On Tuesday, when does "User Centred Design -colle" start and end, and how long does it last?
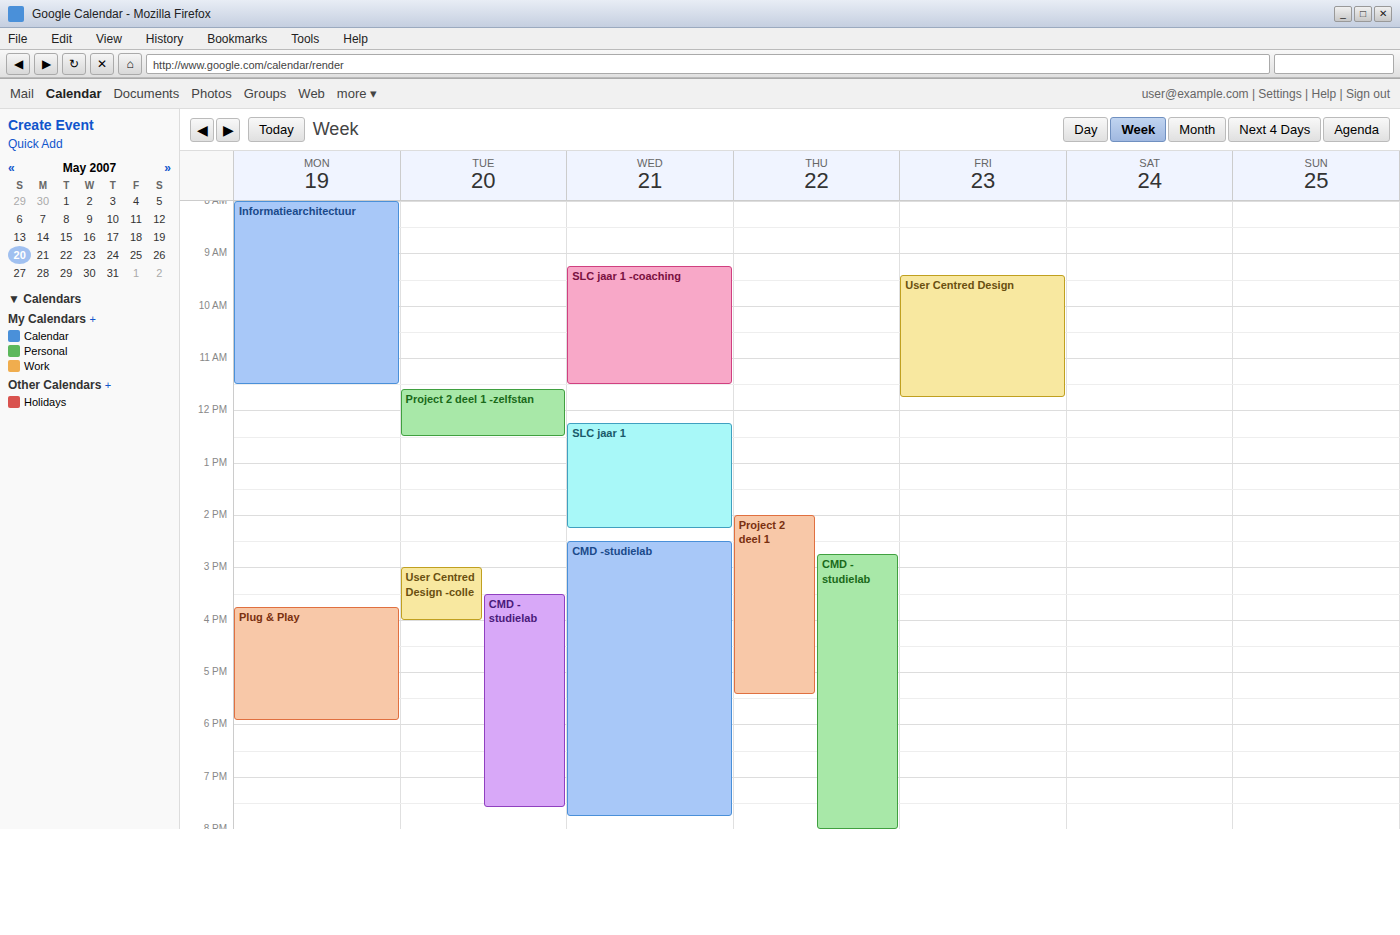
3:00 PM to 4:00 PM, 1 hour